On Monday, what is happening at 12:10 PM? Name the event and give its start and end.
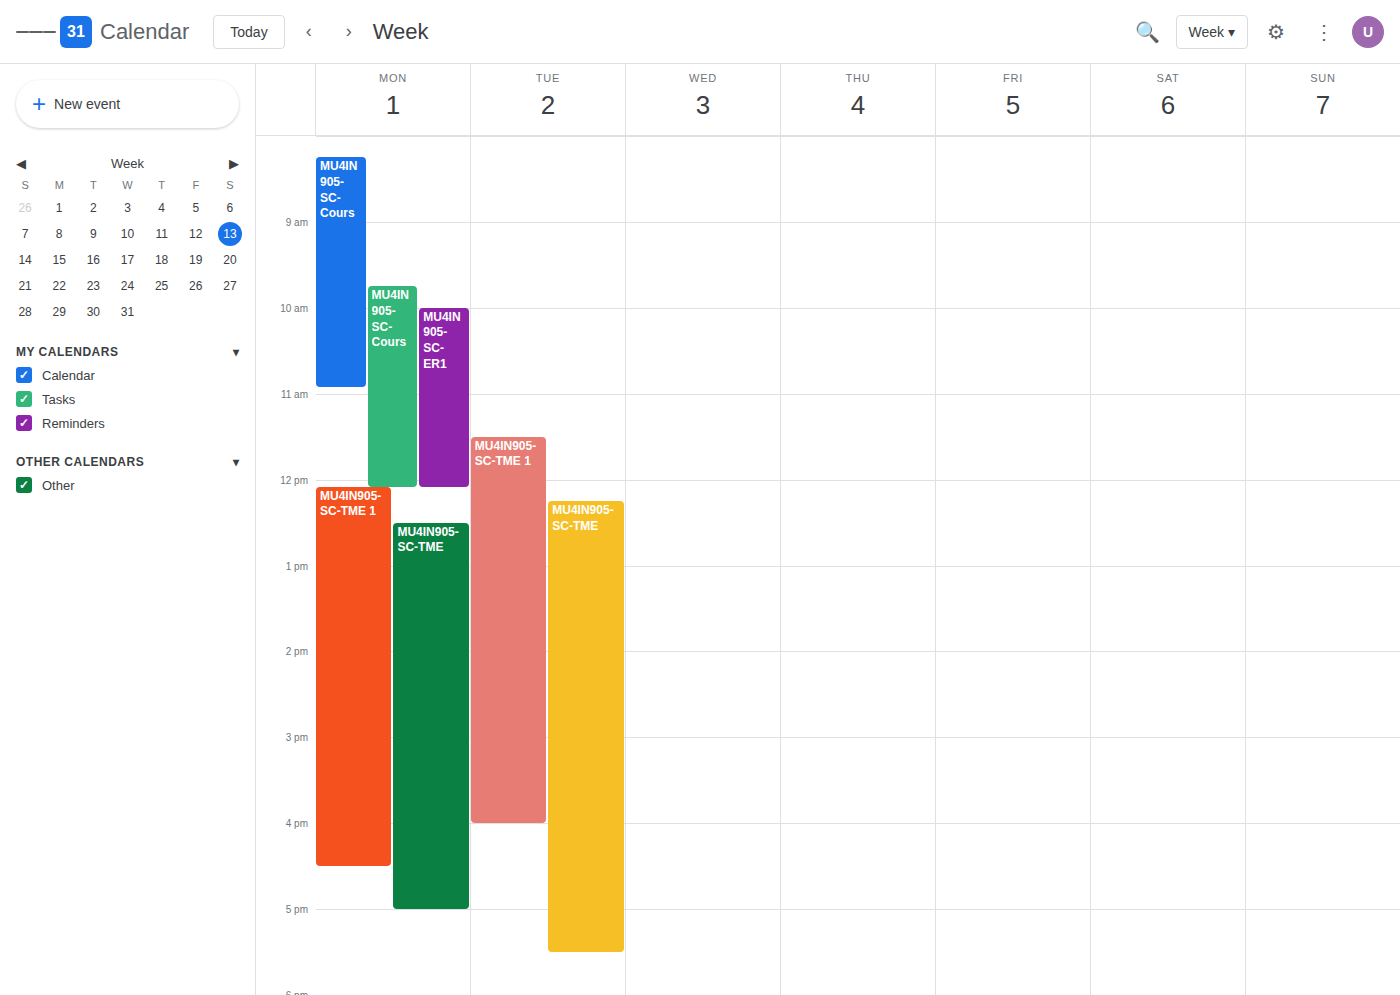
"MU4IN905-SC-TME 1", 12:05 PM to 4:30 PM